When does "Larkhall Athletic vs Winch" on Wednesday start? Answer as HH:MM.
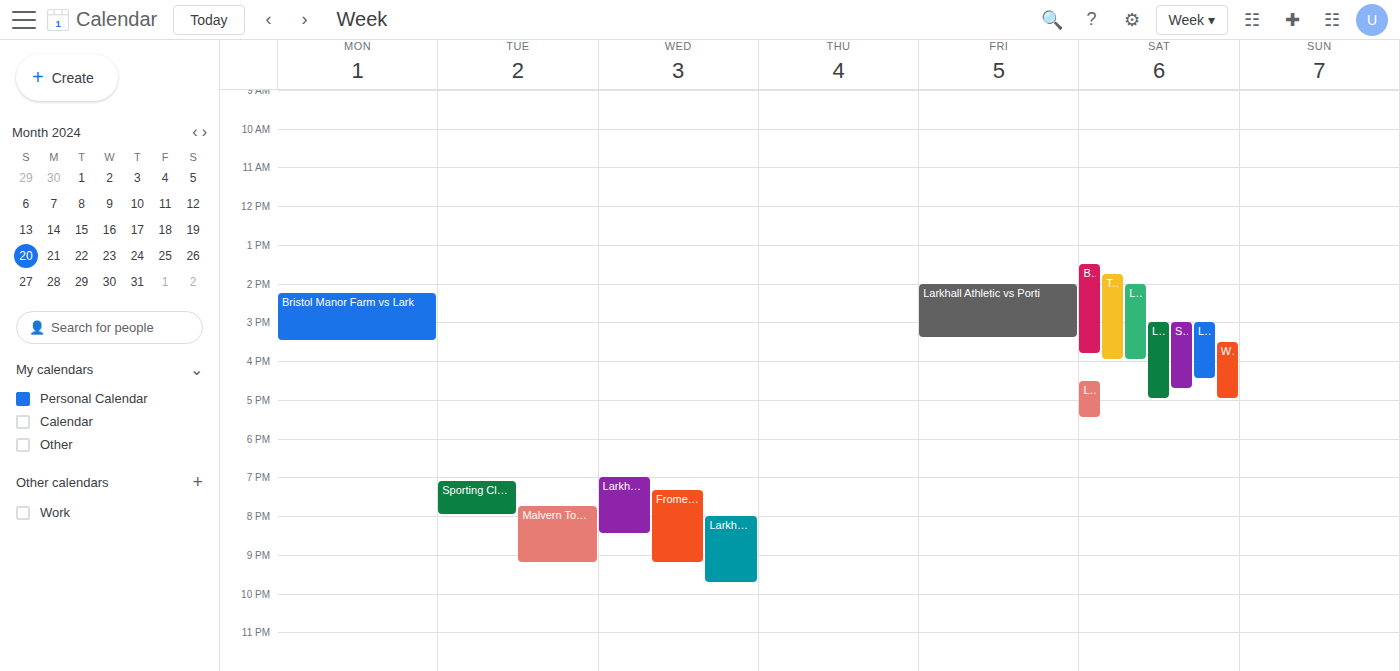
20:00